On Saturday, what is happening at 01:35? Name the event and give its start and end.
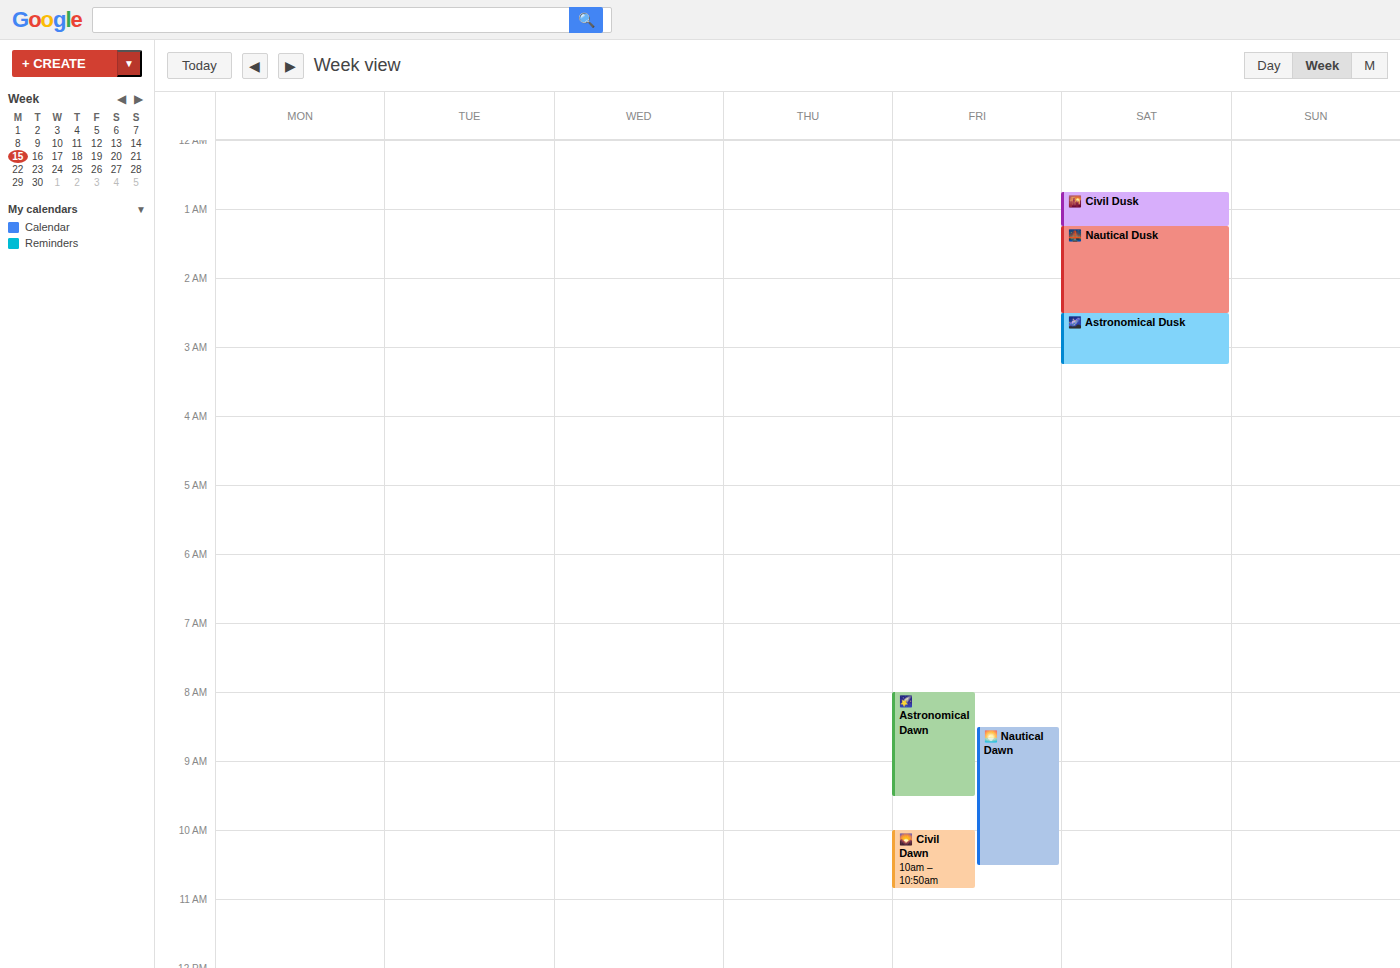
"🌉 Nautical Dusk", 01:15 to 02:30